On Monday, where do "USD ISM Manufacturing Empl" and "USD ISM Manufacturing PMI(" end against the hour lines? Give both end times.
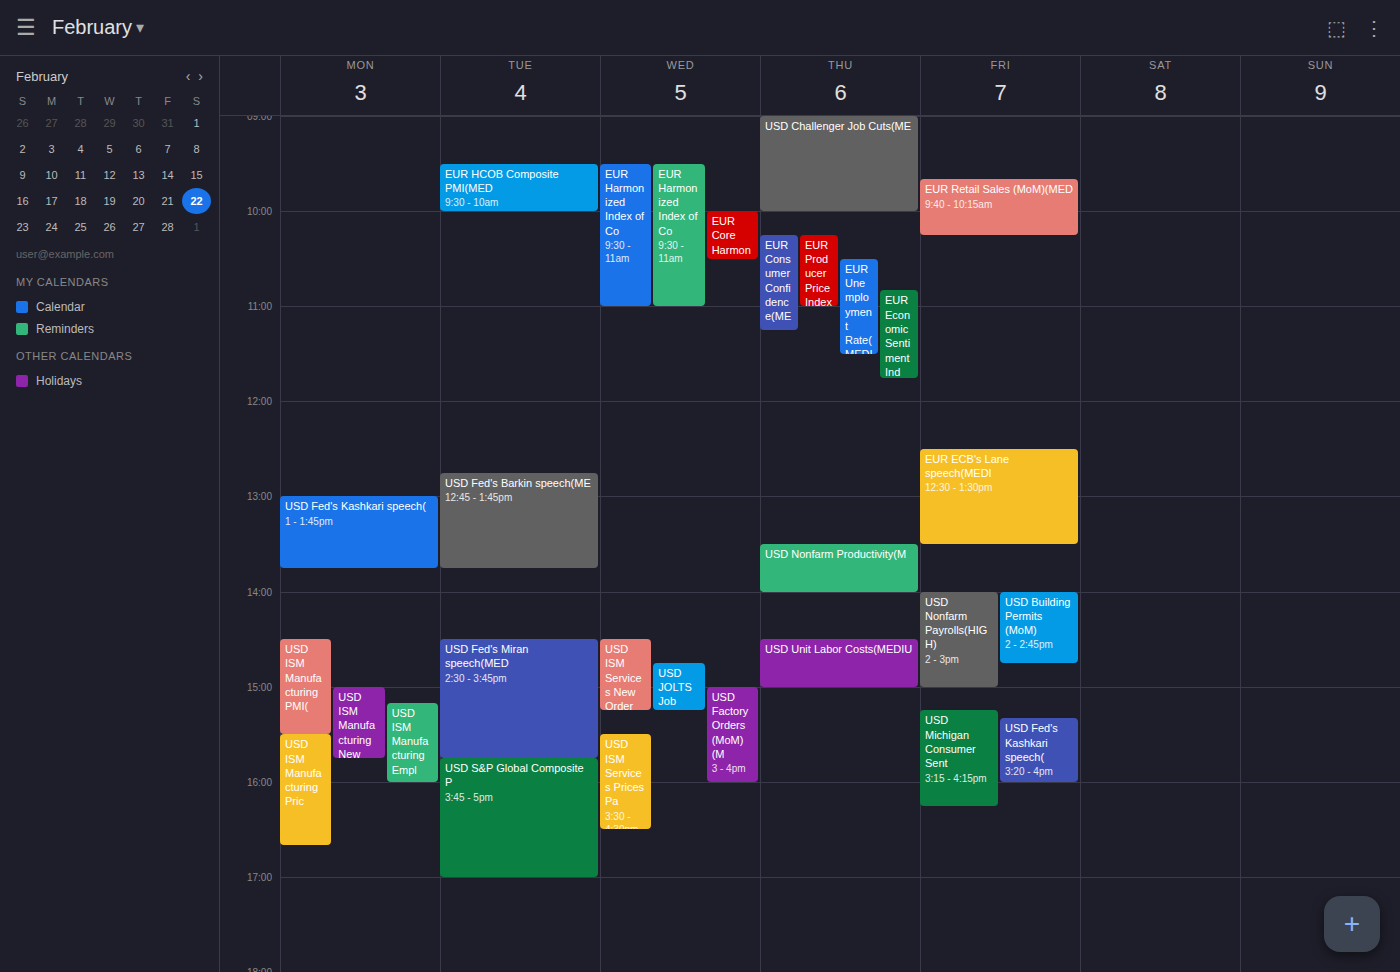
"USD ISM Manufacturing Empl": 16:00, exactly on the 16:00 line. "USD ISM Manufacturing PMI(": 15:30, halfway between the 15:00 and 16:00 lines.